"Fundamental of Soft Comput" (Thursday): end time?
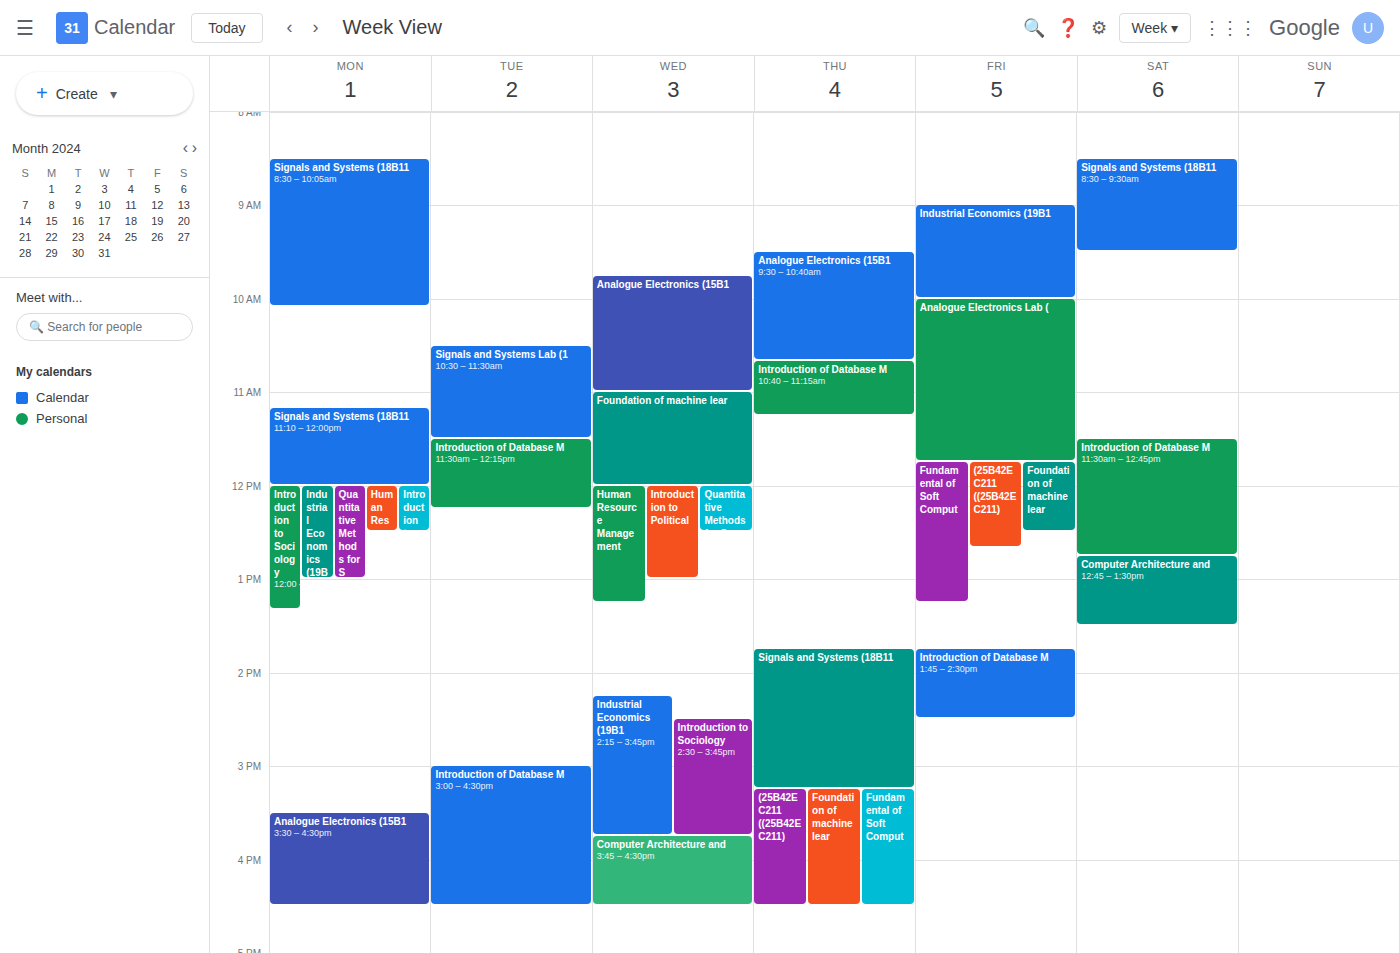
4:30 PM